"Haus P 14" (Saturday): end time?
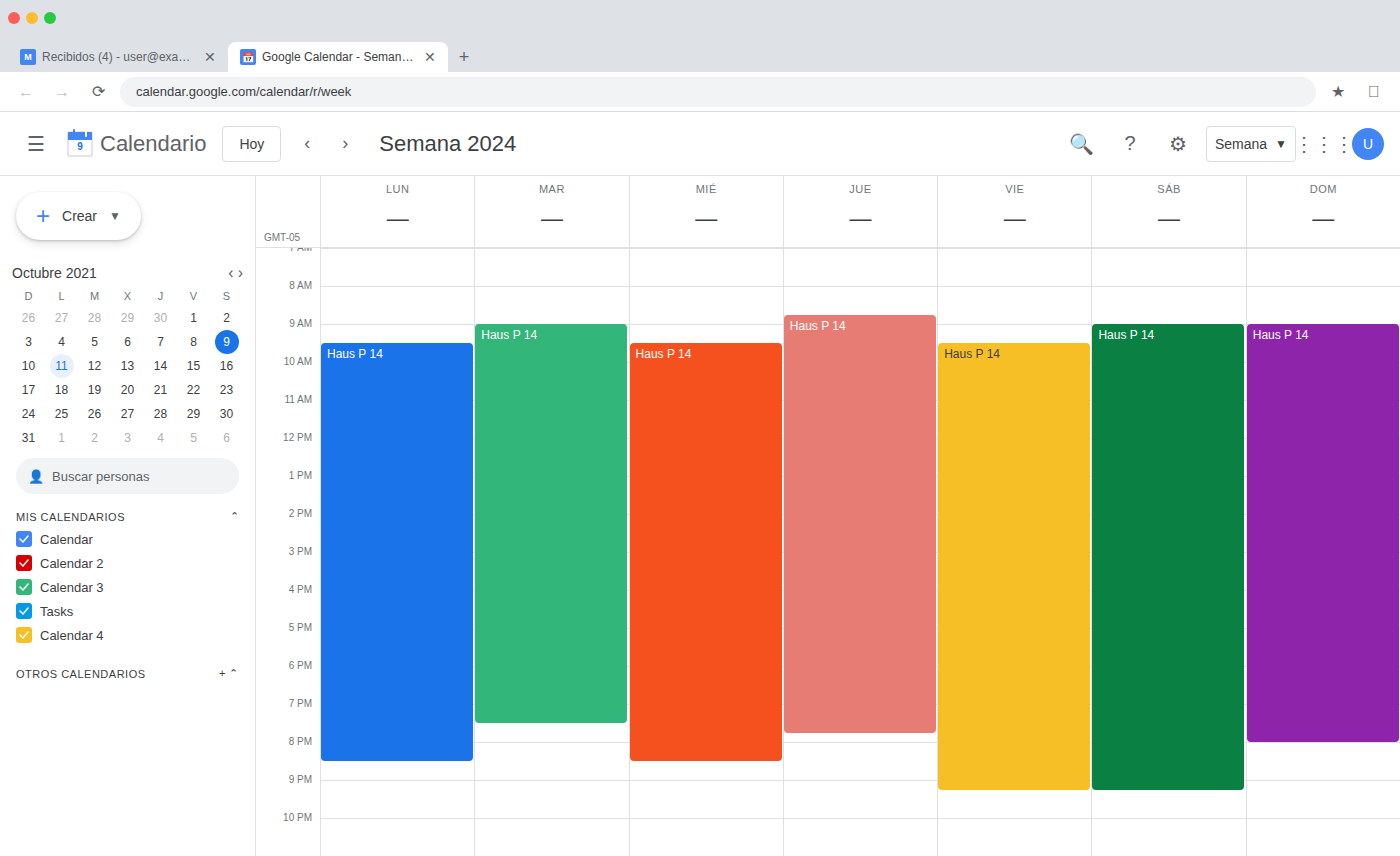
9:15 PM